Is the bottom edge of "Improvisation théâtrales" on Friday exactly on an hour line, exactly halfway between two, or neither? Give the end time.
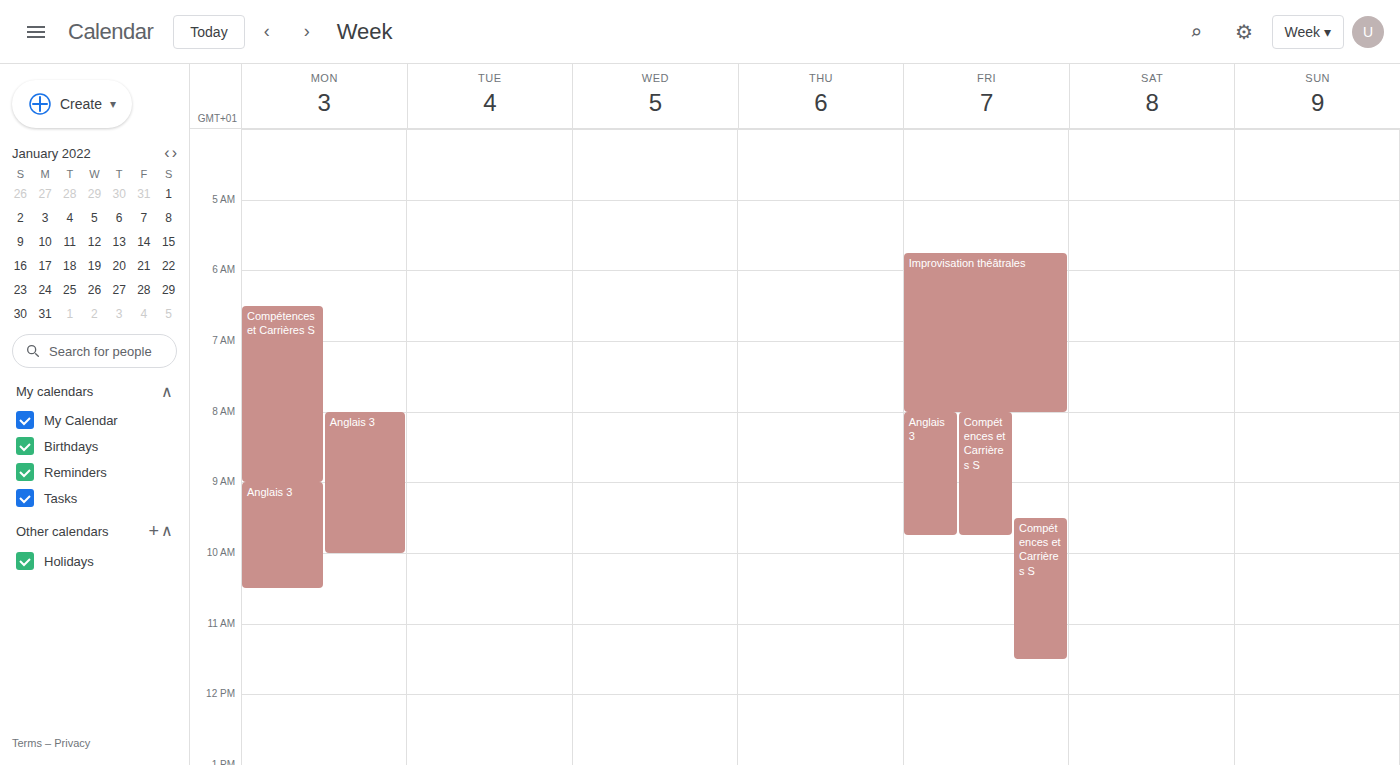
08:00 -- exactly on the 08:00 line.